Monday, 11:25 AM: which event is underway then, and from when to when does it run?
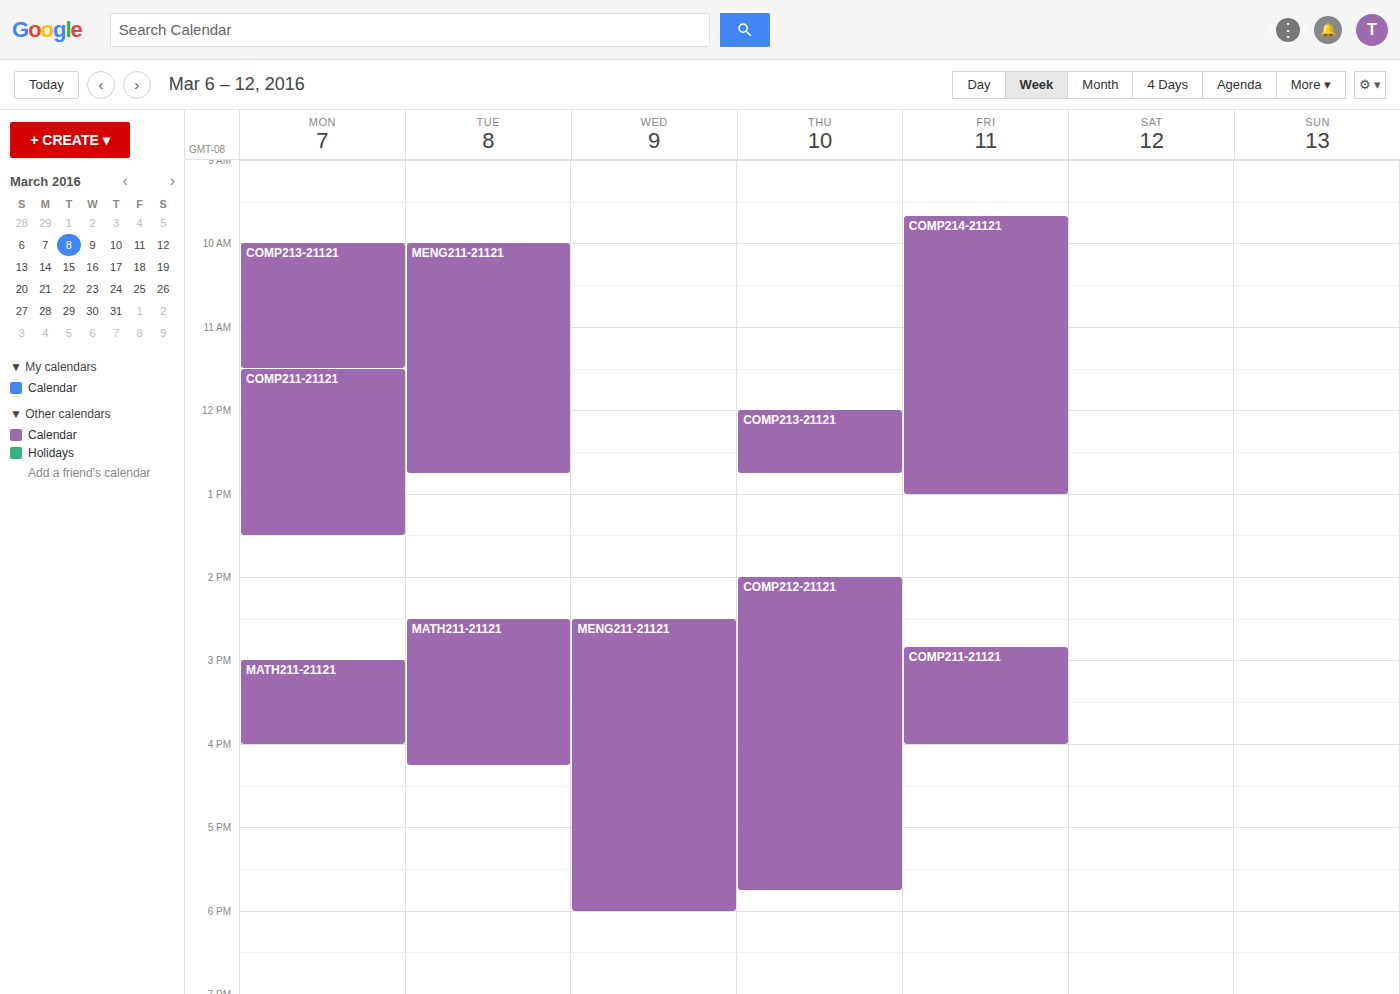
"COMP213-21121", 10:00 AM to 11:30 AM